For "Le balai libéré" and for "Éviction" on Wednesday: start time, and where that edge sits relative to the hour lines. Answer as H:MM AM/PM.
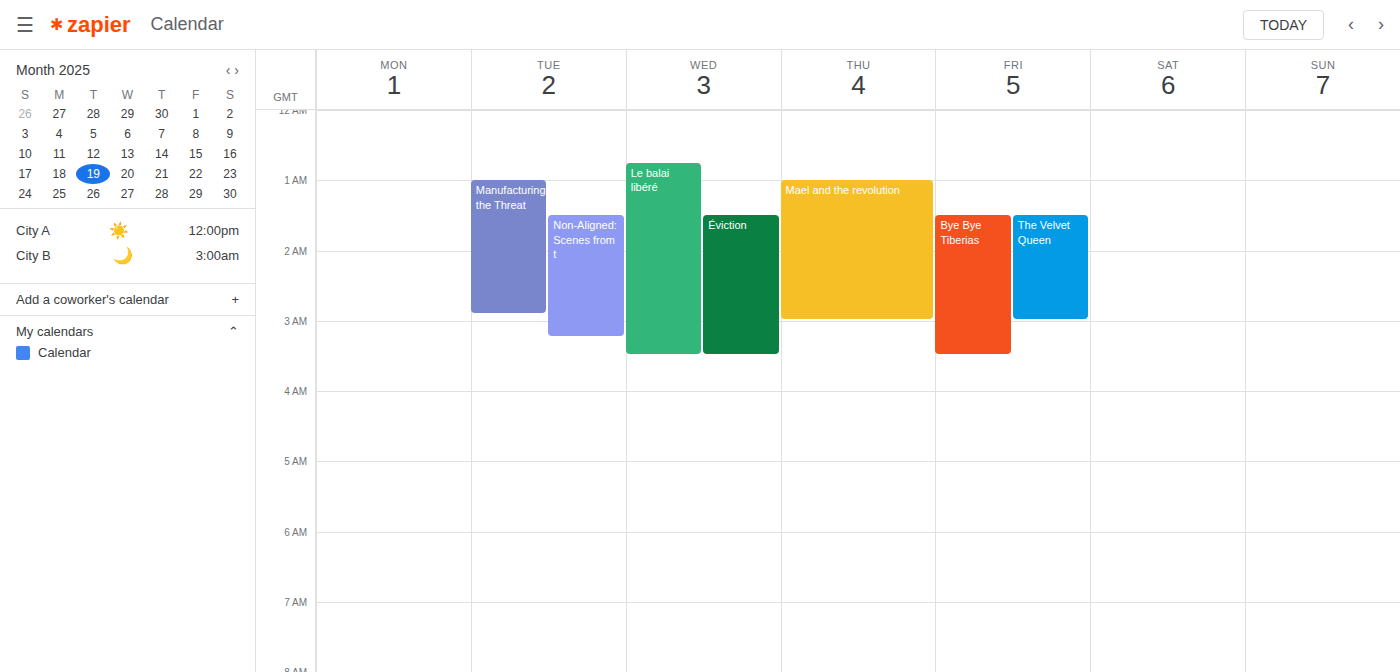
"Le balai libéré": 12:45 AM, neither: three quarters of the way from the 12 AM line to the 1 AM line. "Éviction": 1:30 AM, halfway between the 1 AM and 2 AM lines.